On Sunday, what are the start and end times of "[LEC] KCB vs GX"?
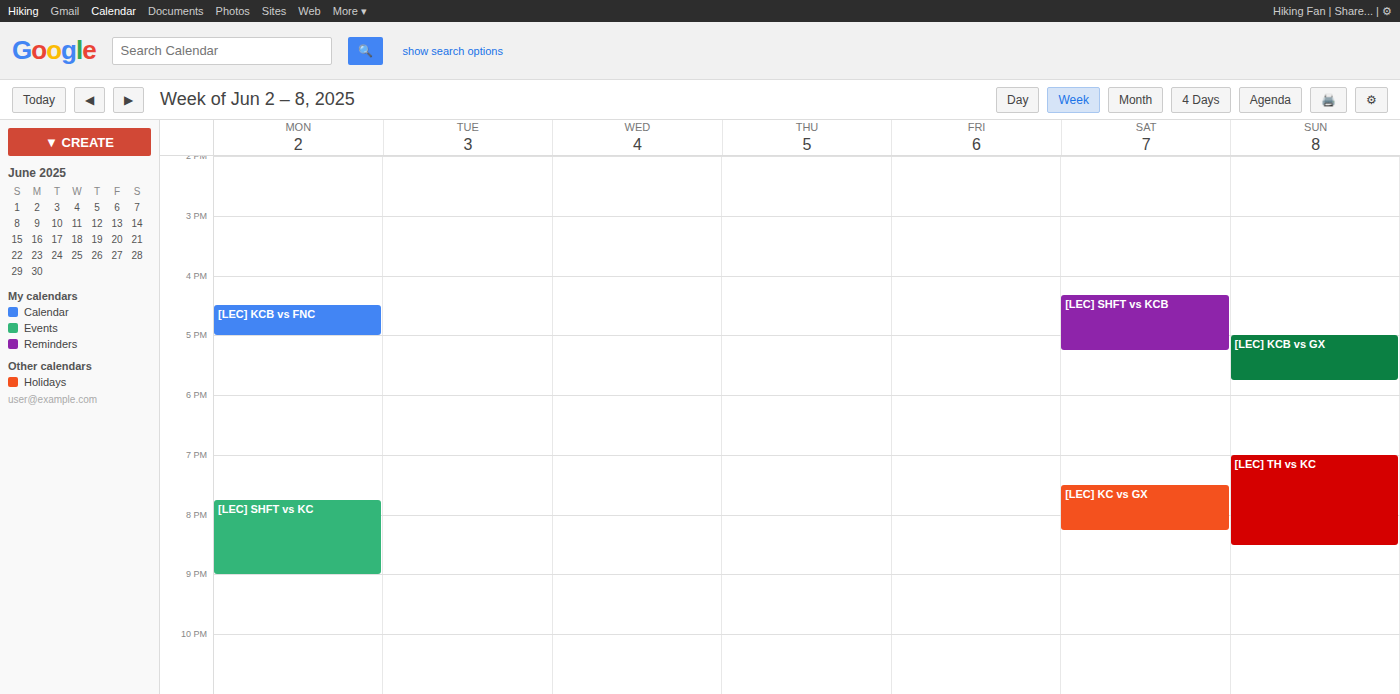
5:00 PM to 5:45 PM